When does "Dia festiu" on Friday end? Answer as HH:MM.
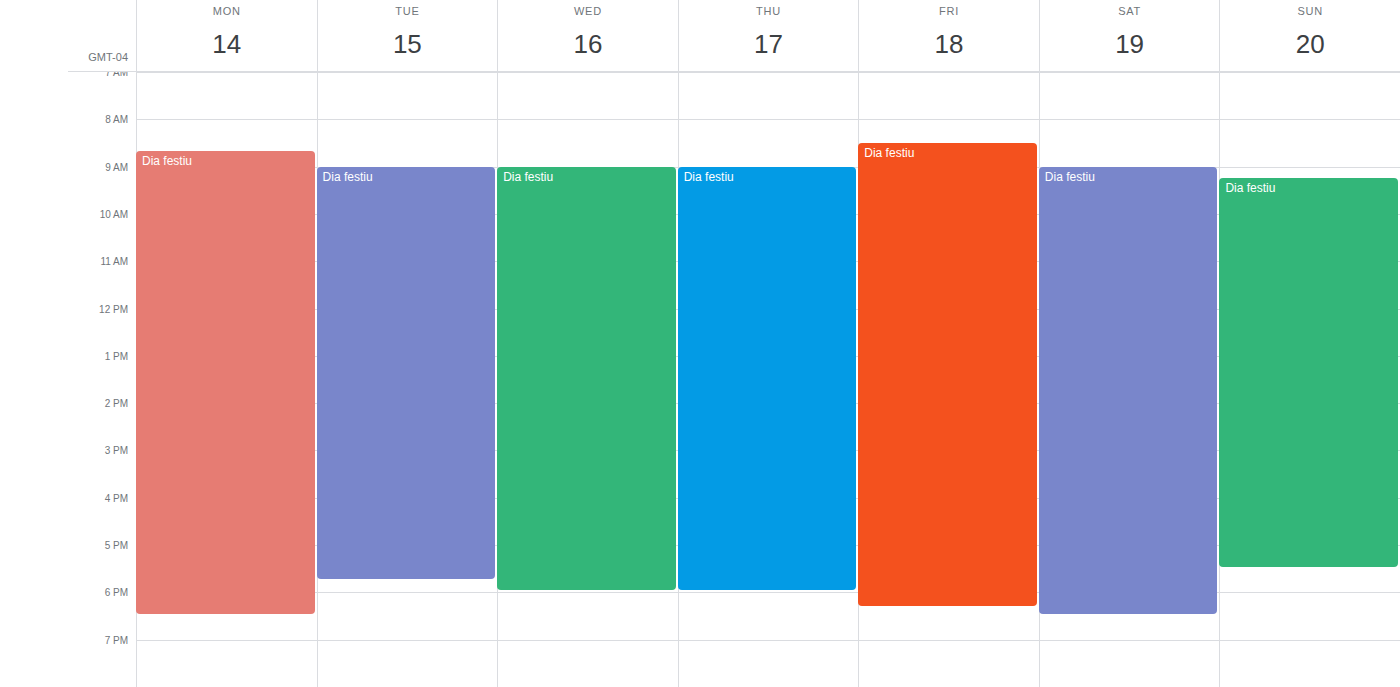
18:20